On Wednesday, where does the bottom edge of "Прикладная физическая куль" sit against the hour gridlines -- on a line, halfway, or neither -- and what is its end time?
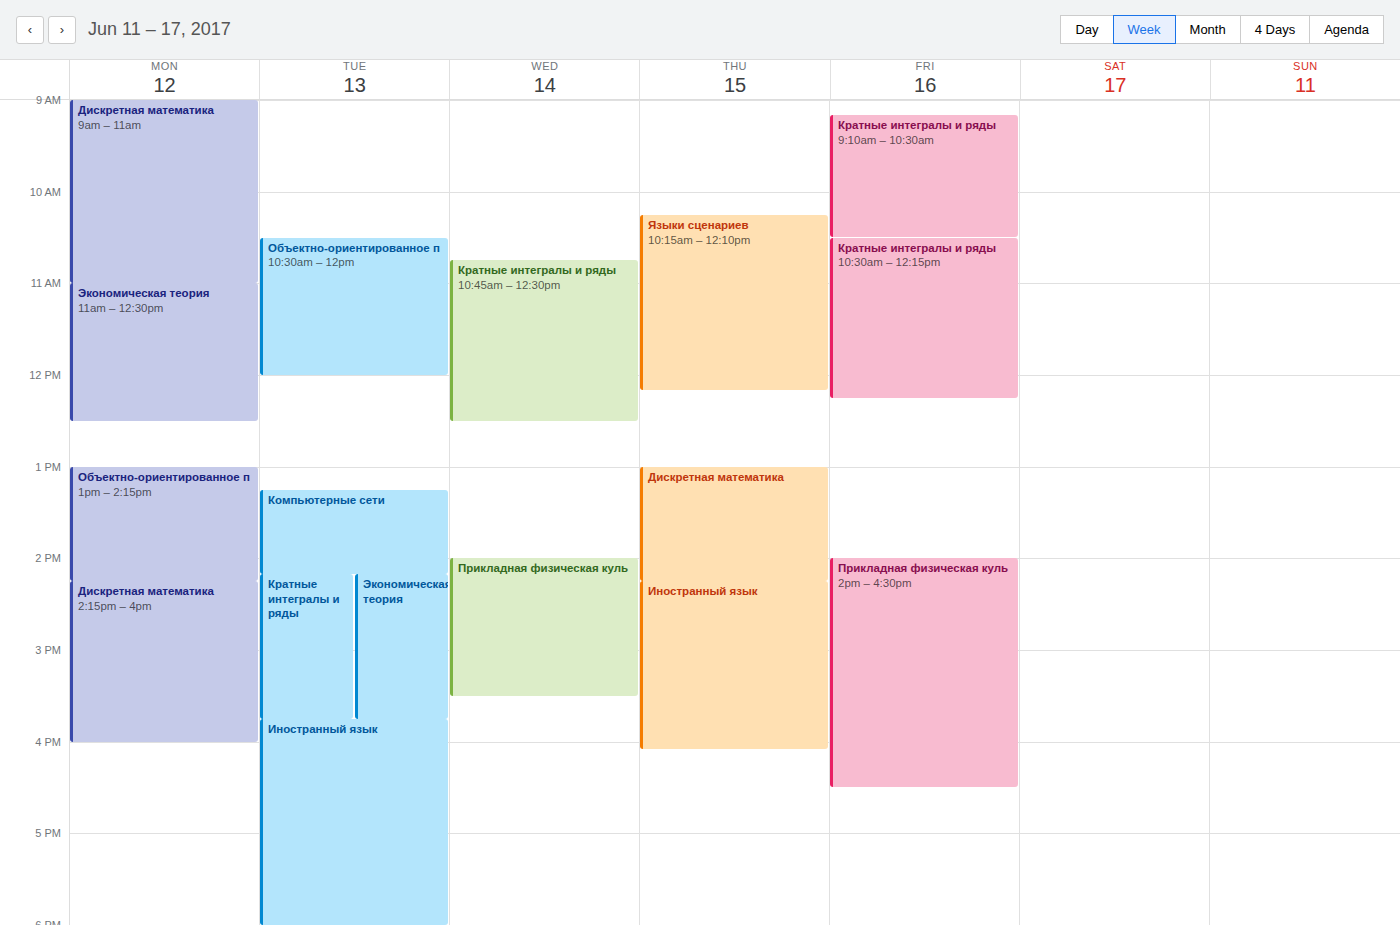
3:30 PM -- halfway between the 3 PM and 4 PM lines.